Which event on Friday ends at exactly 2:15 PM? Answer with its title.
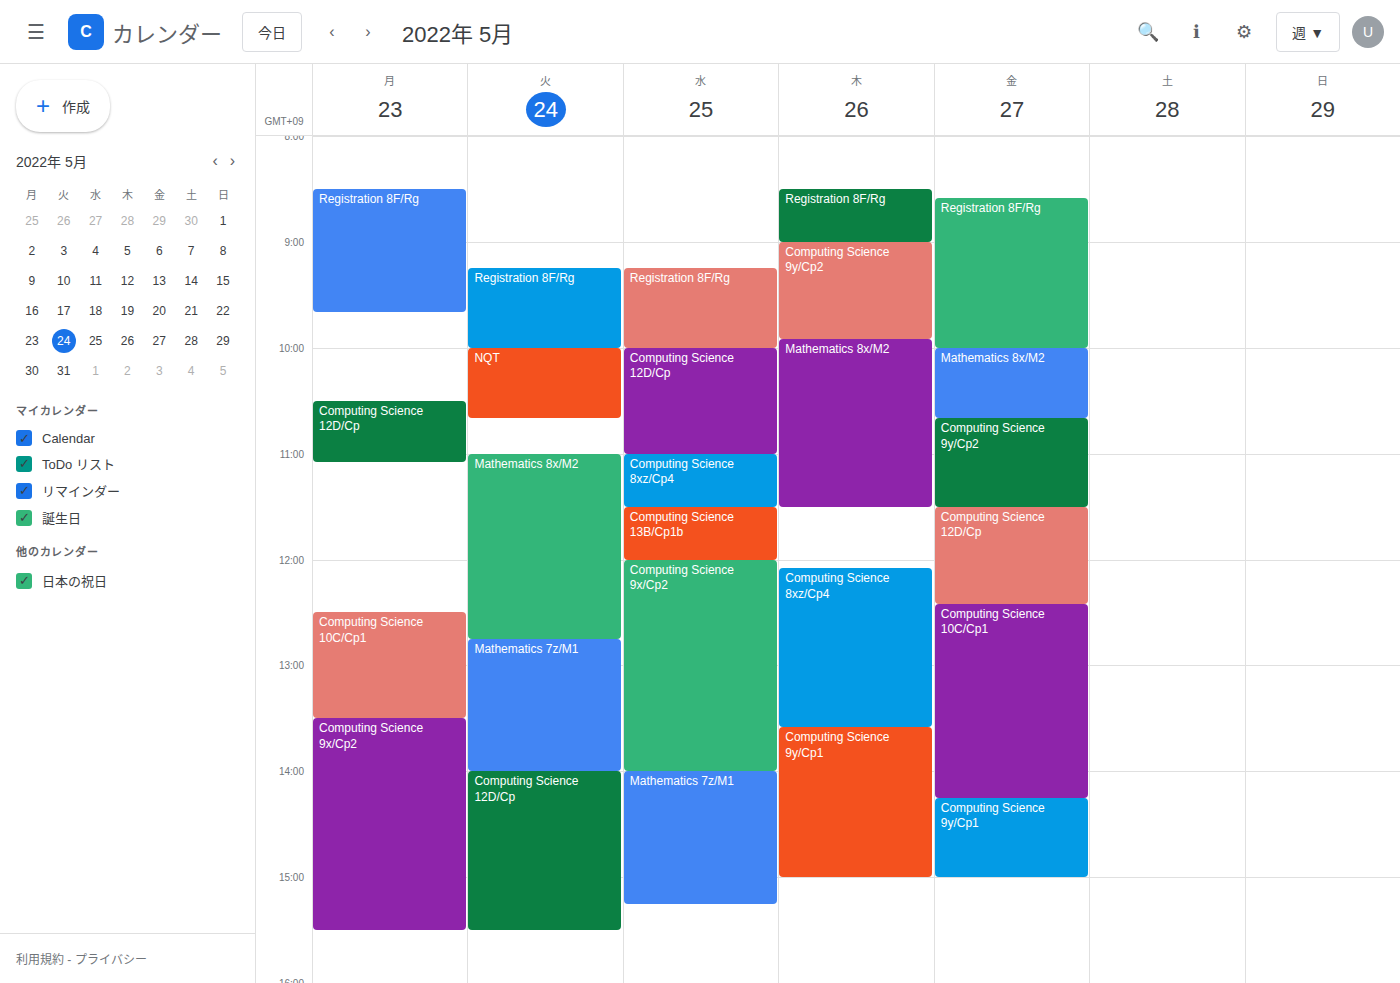
"Computing Science 10C/Cp1"